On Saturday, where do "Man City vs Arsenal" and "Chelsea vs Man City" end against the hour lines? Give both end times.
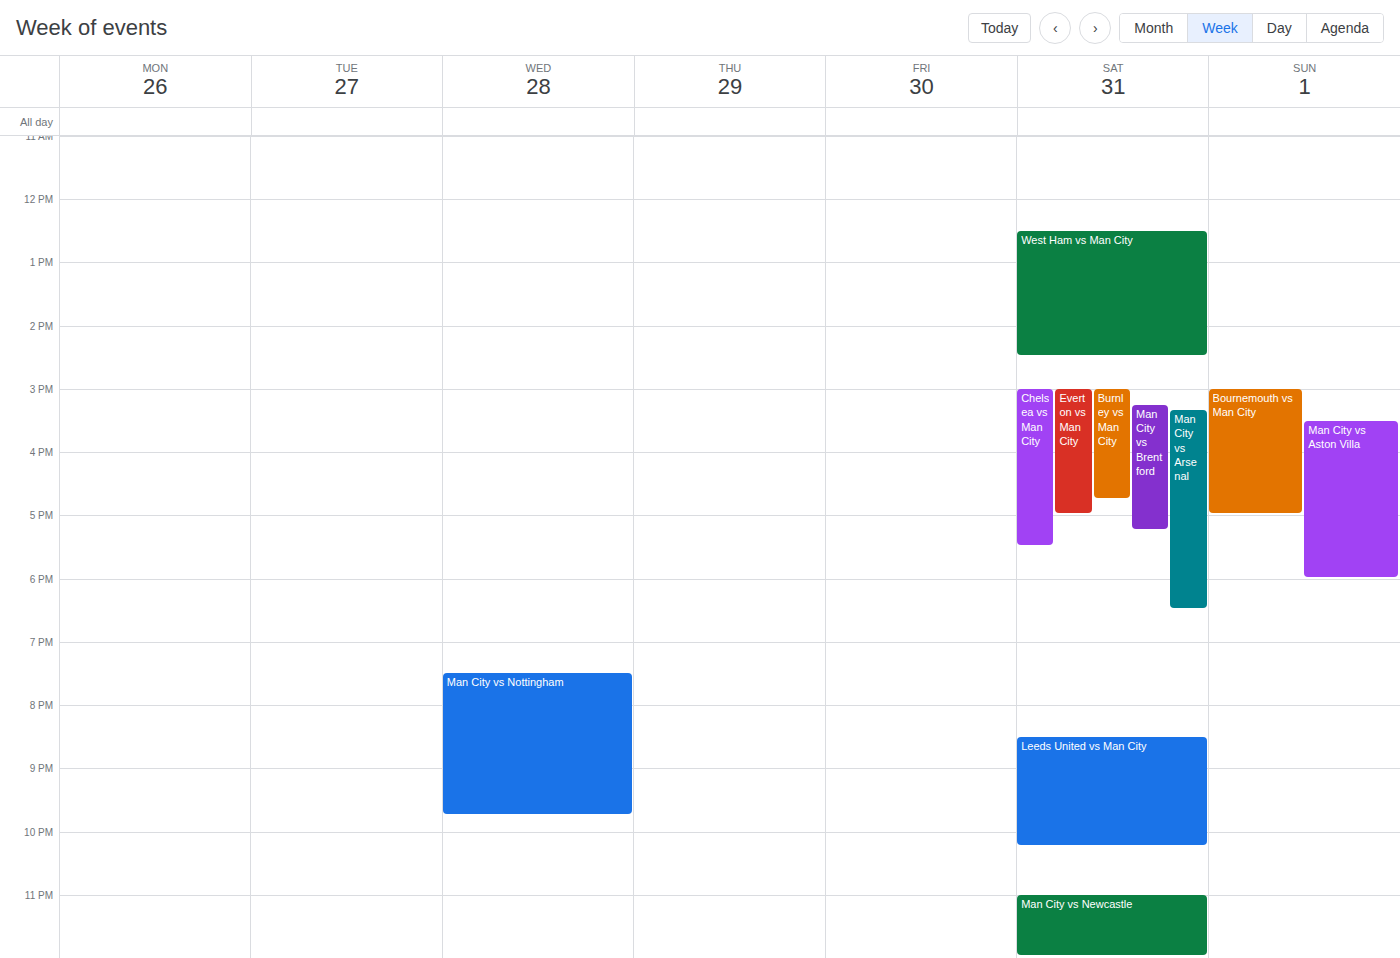
"Man City vs Arsenal": 6:30 PM, halfway between the 6 PM and 7 PM lines. "Chelsea vs Man City": 5:30 PM, halfway between the 5 PM and 6 PM lines.